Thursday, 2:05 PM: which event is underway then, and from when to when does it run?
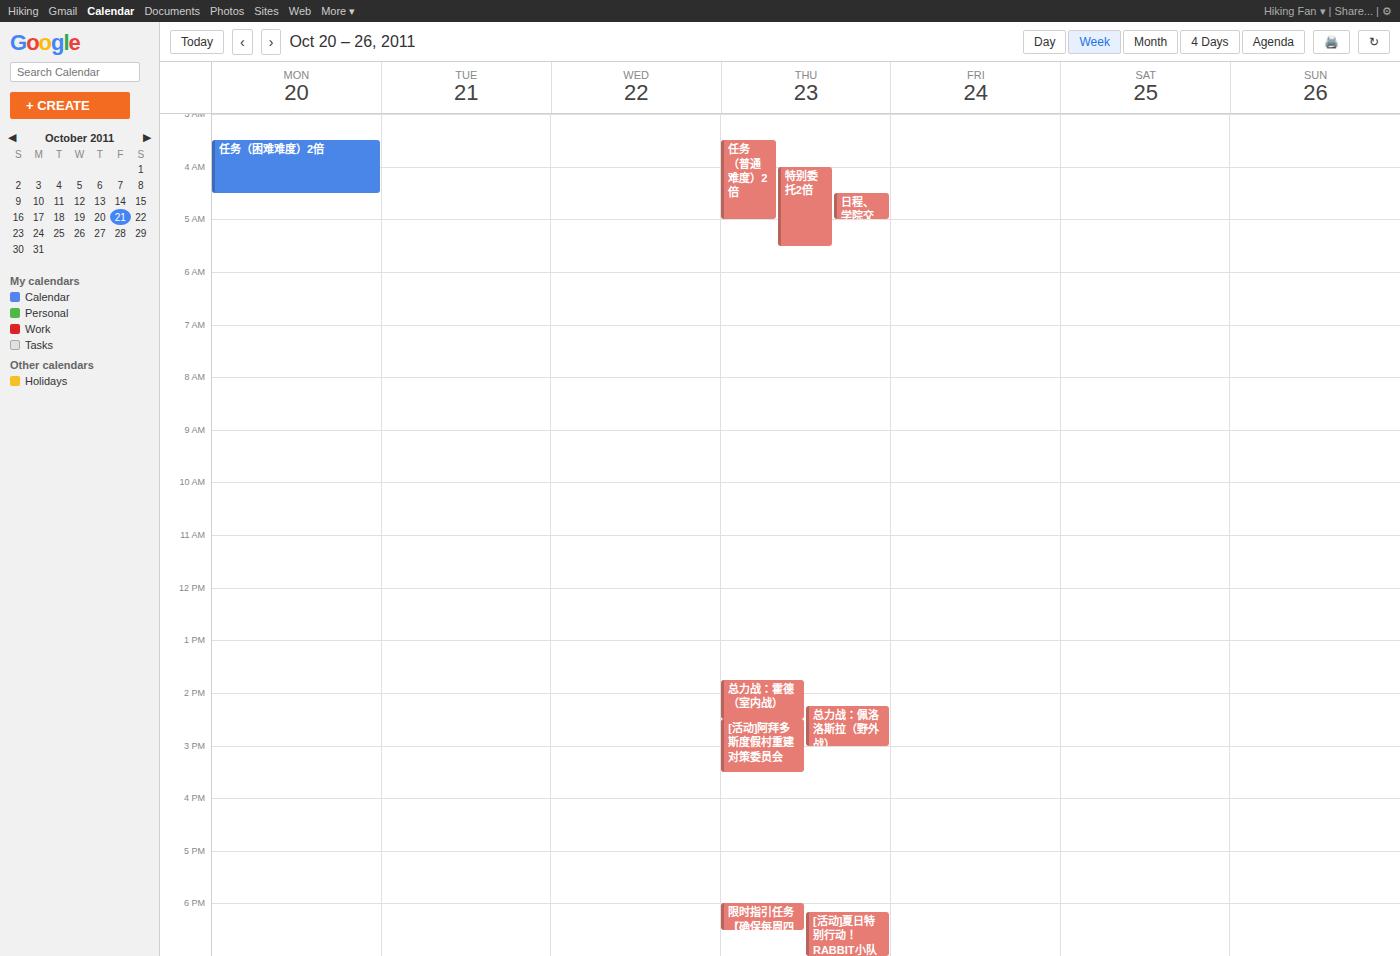
"总力战：霍德（室内战）", 1:45 PM to 2:30 PM